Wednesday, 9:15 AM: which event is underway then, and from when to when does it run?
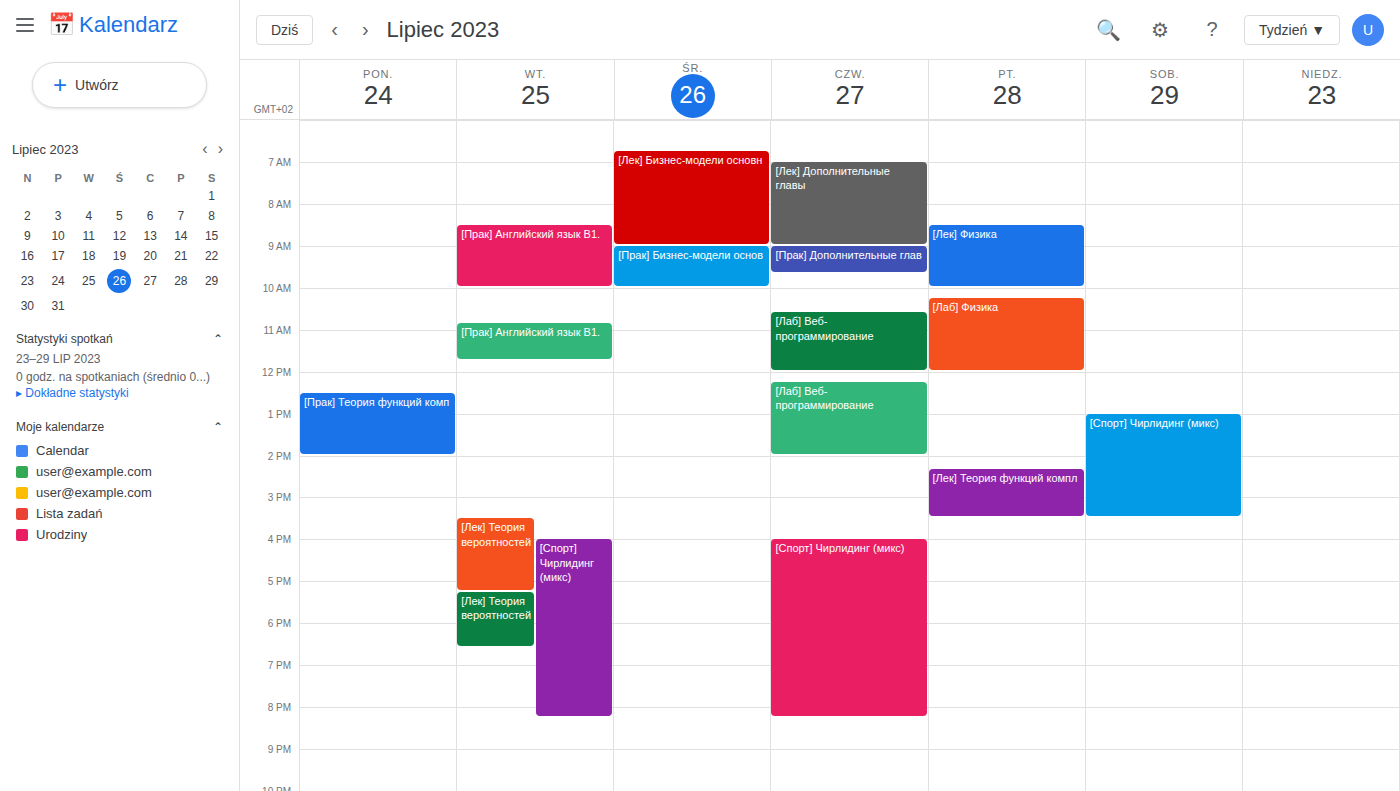
"[Прак] Бизнес-модели основ", 9:00 AM to 10:00 AM